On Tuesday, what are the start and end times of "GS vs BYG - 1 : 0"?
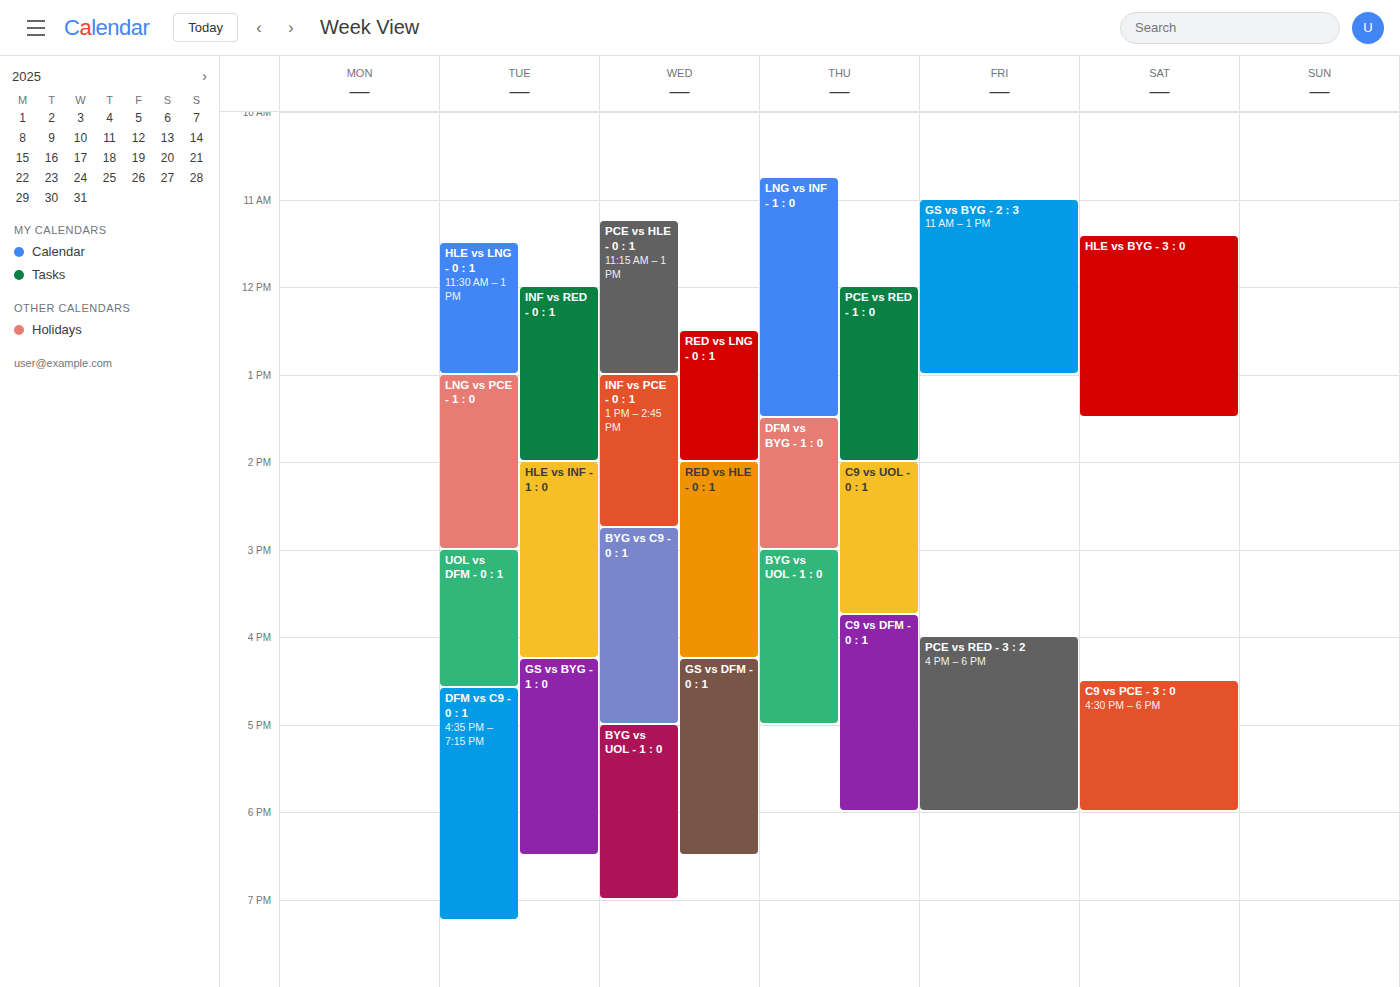
16:15 to 18:30